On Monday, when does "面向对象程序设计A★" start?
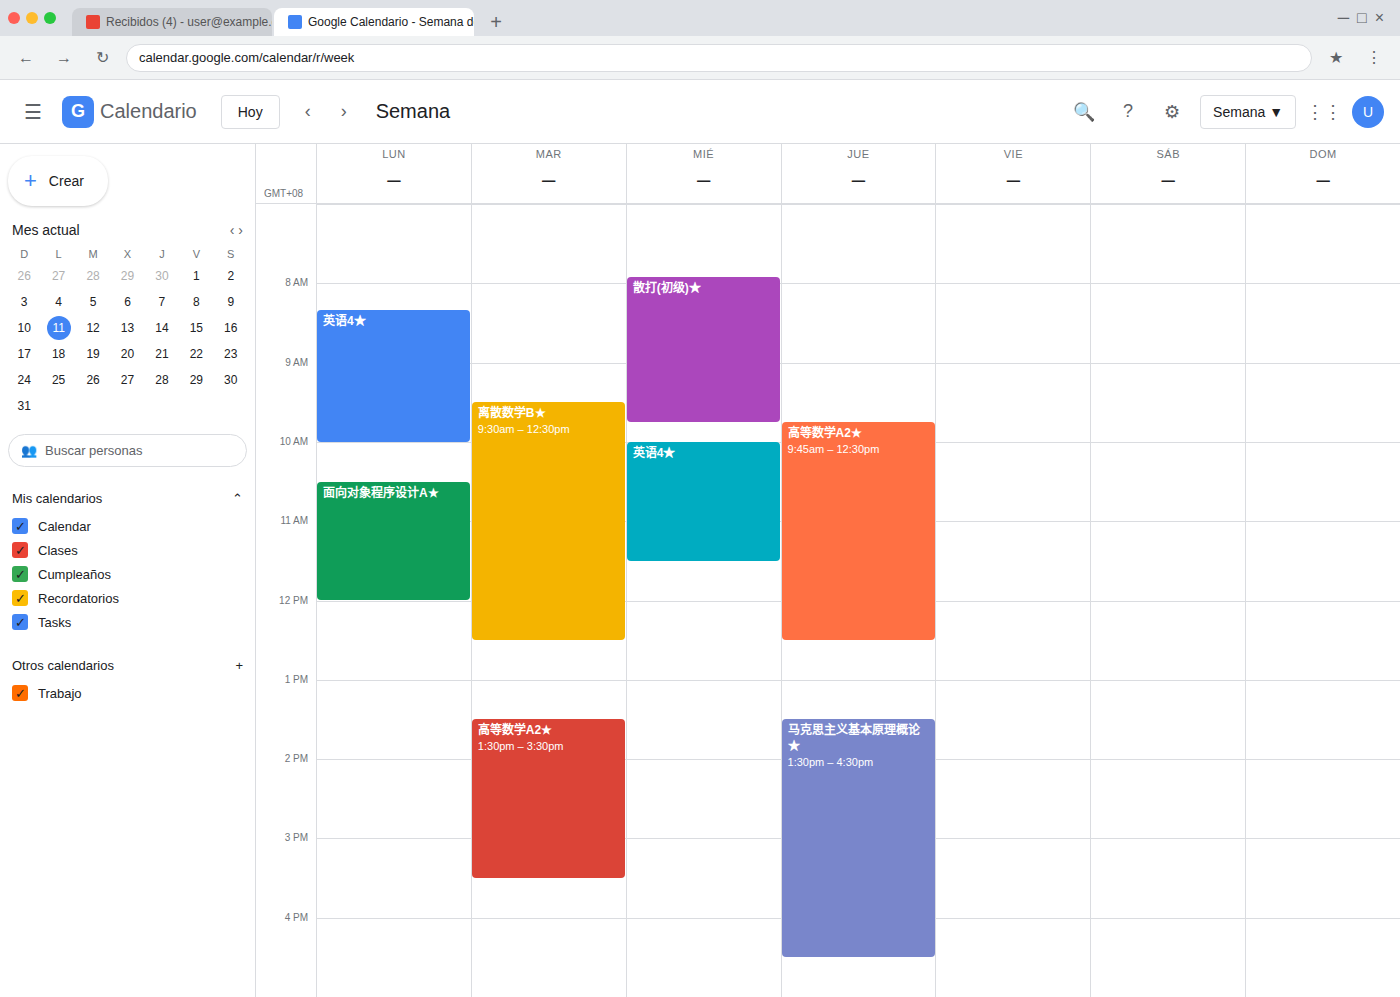
10:30 AM